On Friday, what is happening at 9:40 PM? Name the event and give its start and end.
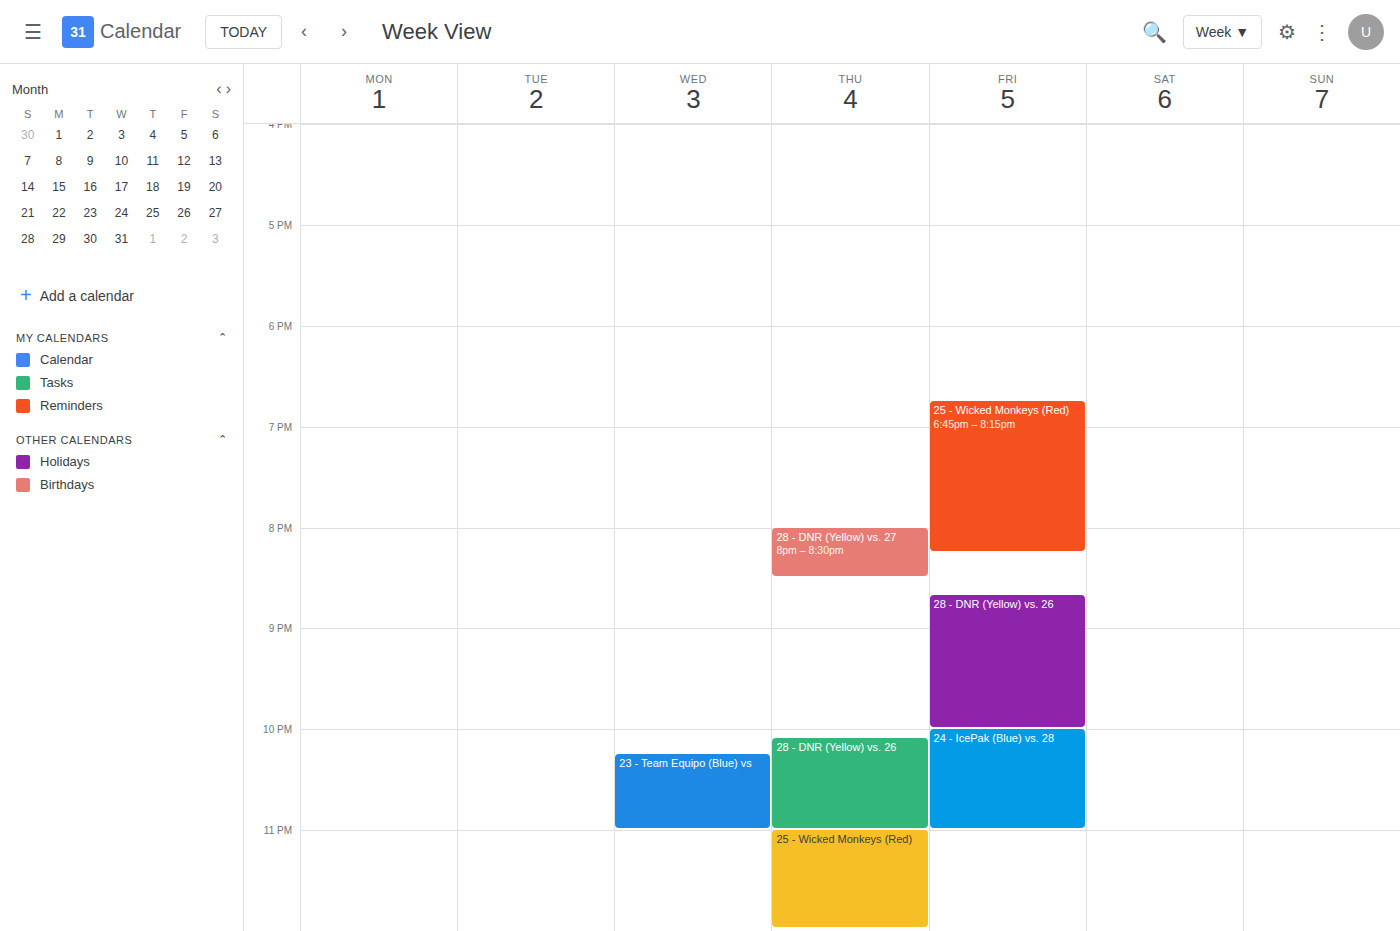
"28 - DNR (Yellow) vs. 26", 8:40 PM to 10:00 PM